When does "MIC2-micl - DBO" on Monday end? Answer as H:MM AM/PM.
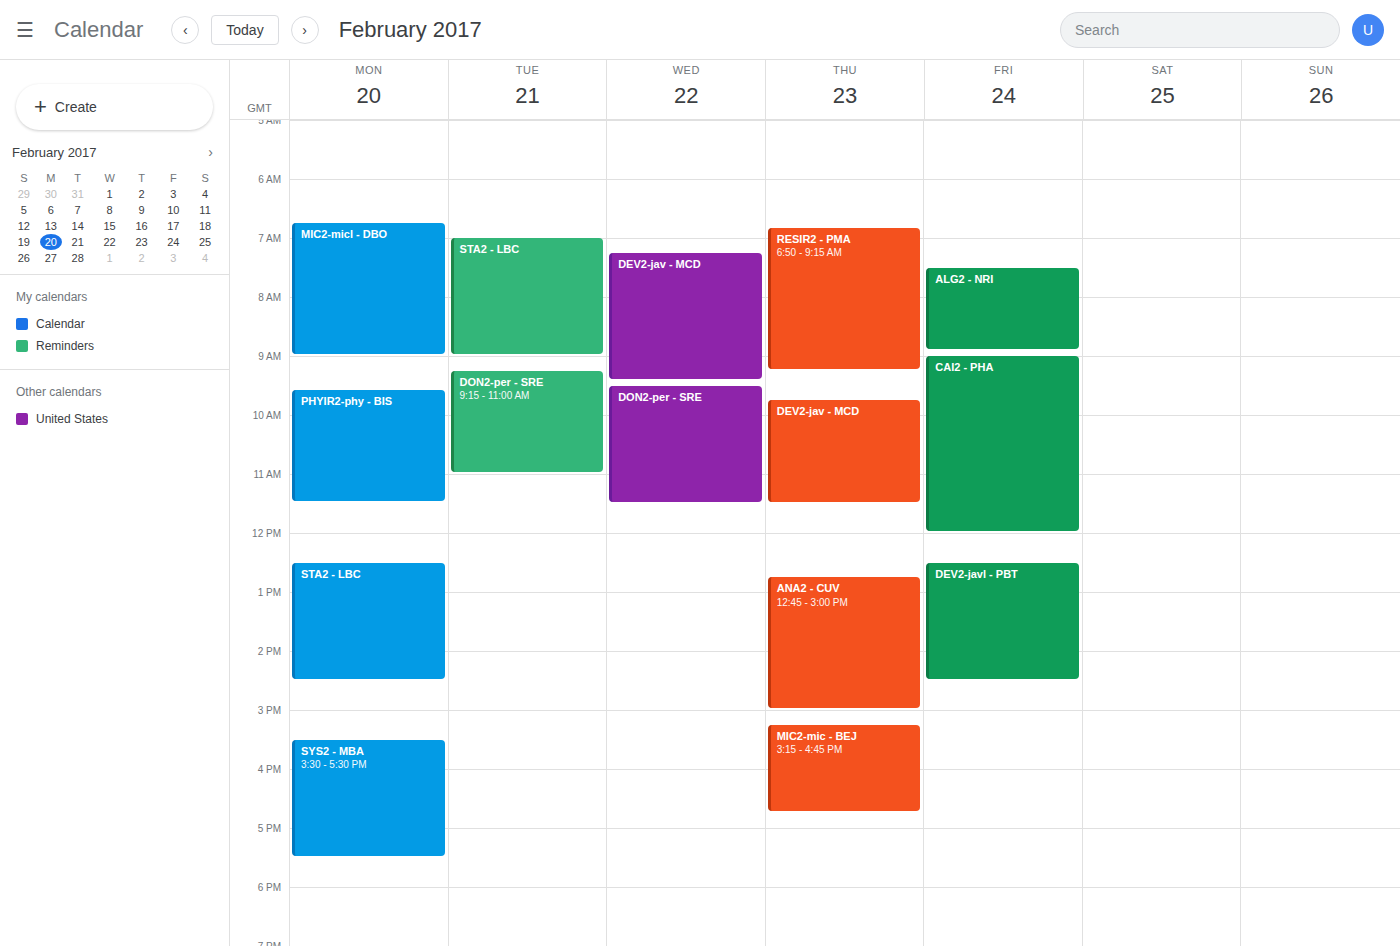
9:00 AM